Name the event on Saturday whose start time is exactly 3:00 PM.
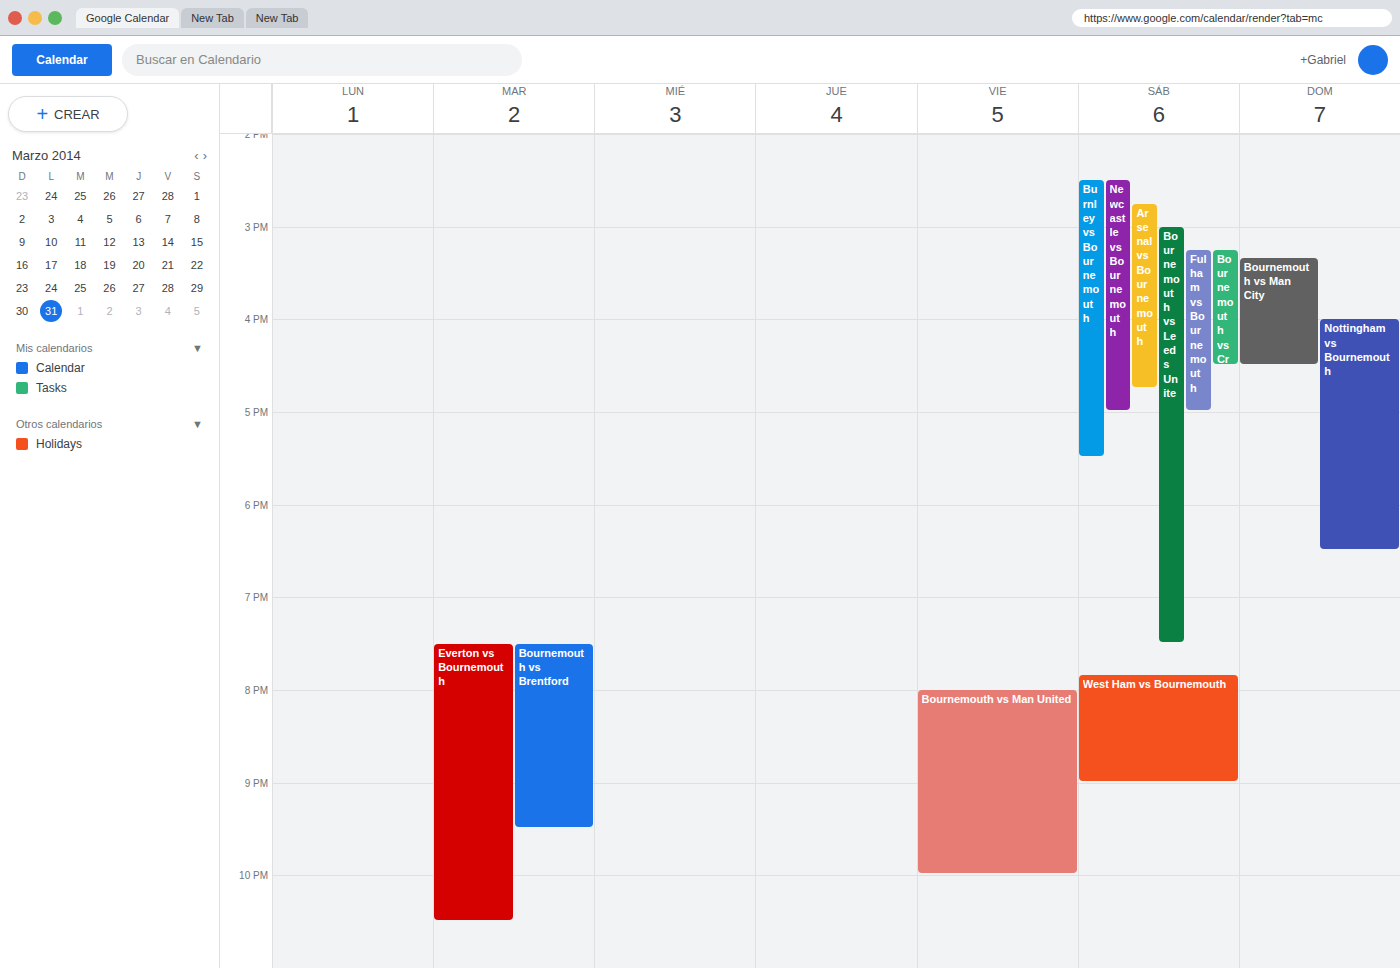
"Bournemouth vs Leeds Unite"